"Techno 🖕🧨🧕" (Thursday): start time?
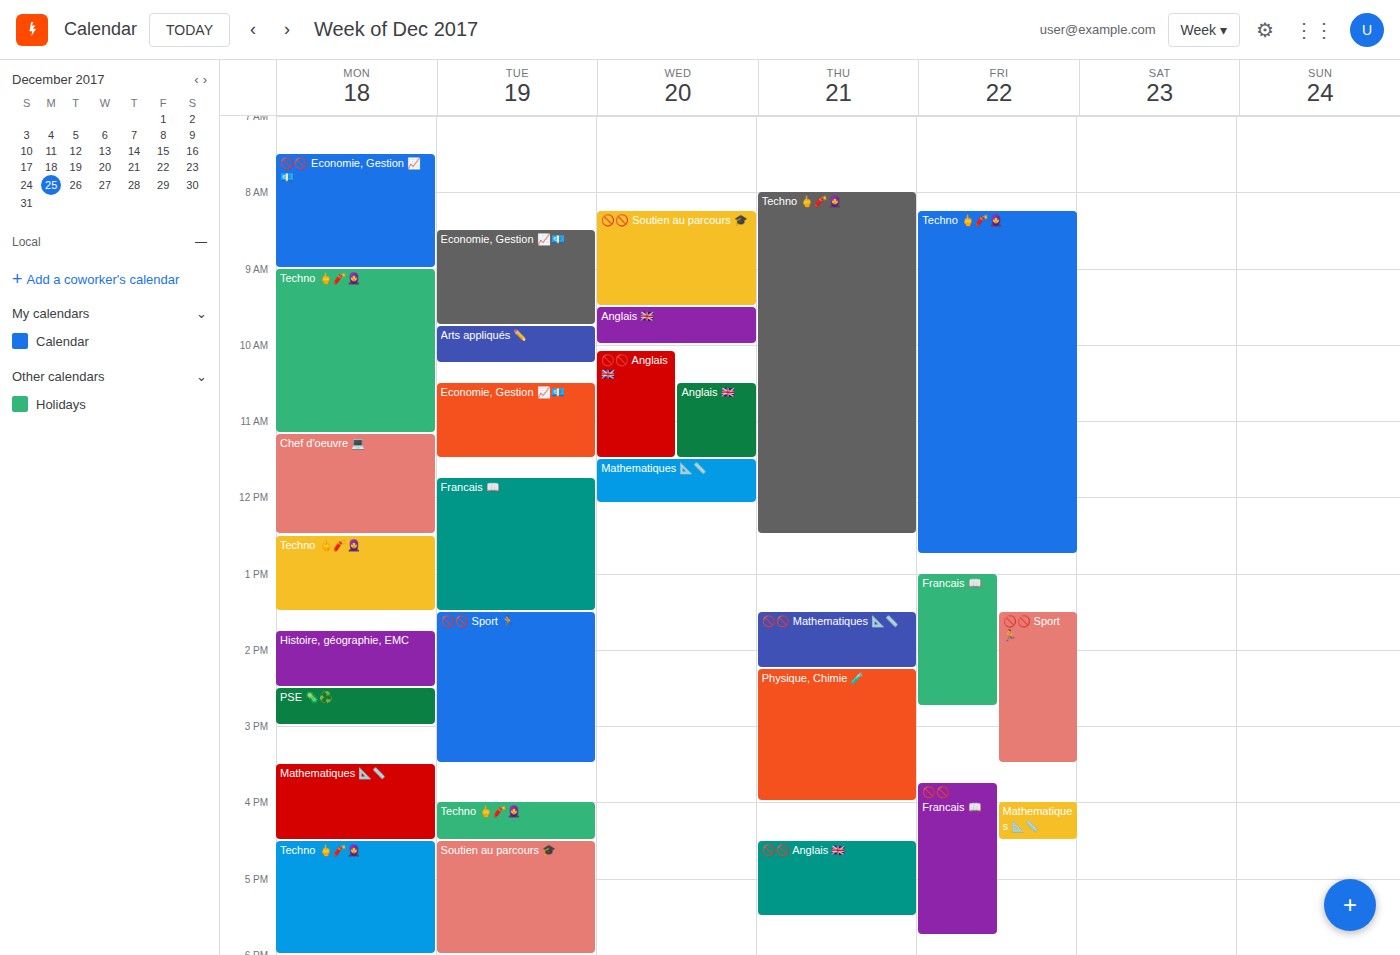
8:00 AM